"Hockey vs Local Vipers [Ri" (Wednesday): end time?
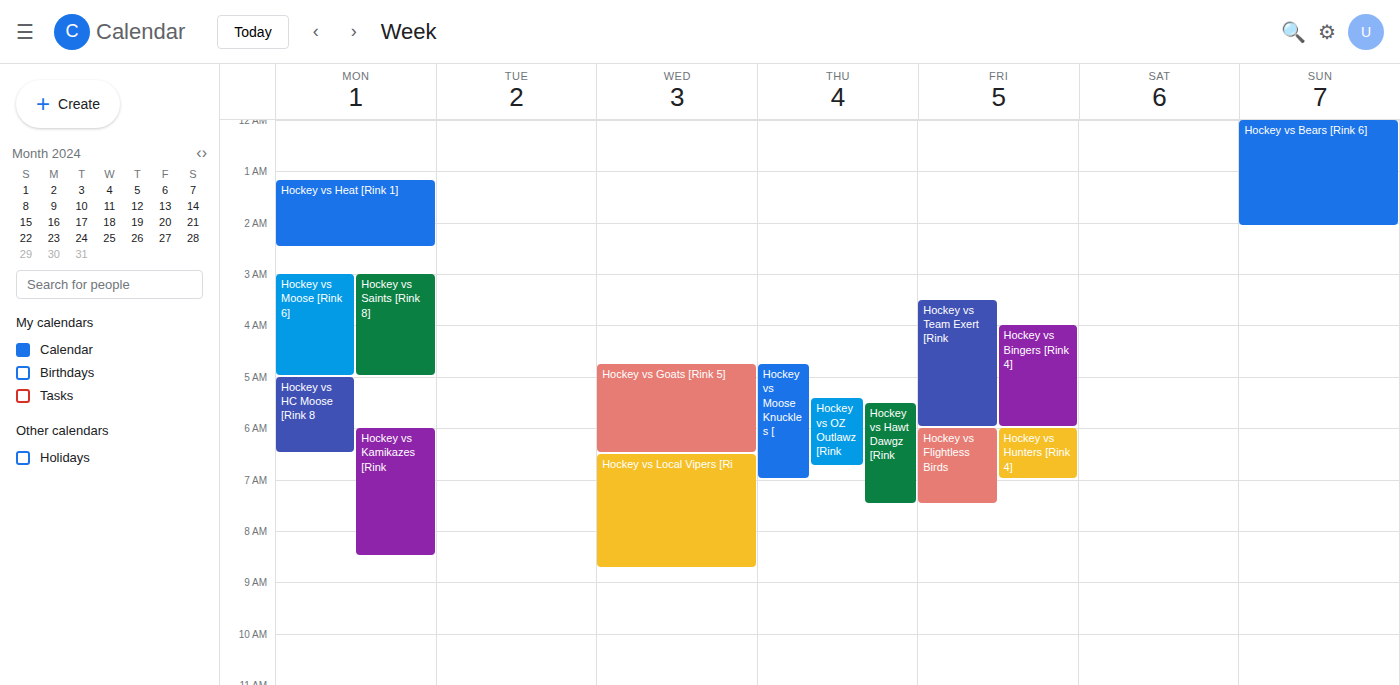
8:45 AM